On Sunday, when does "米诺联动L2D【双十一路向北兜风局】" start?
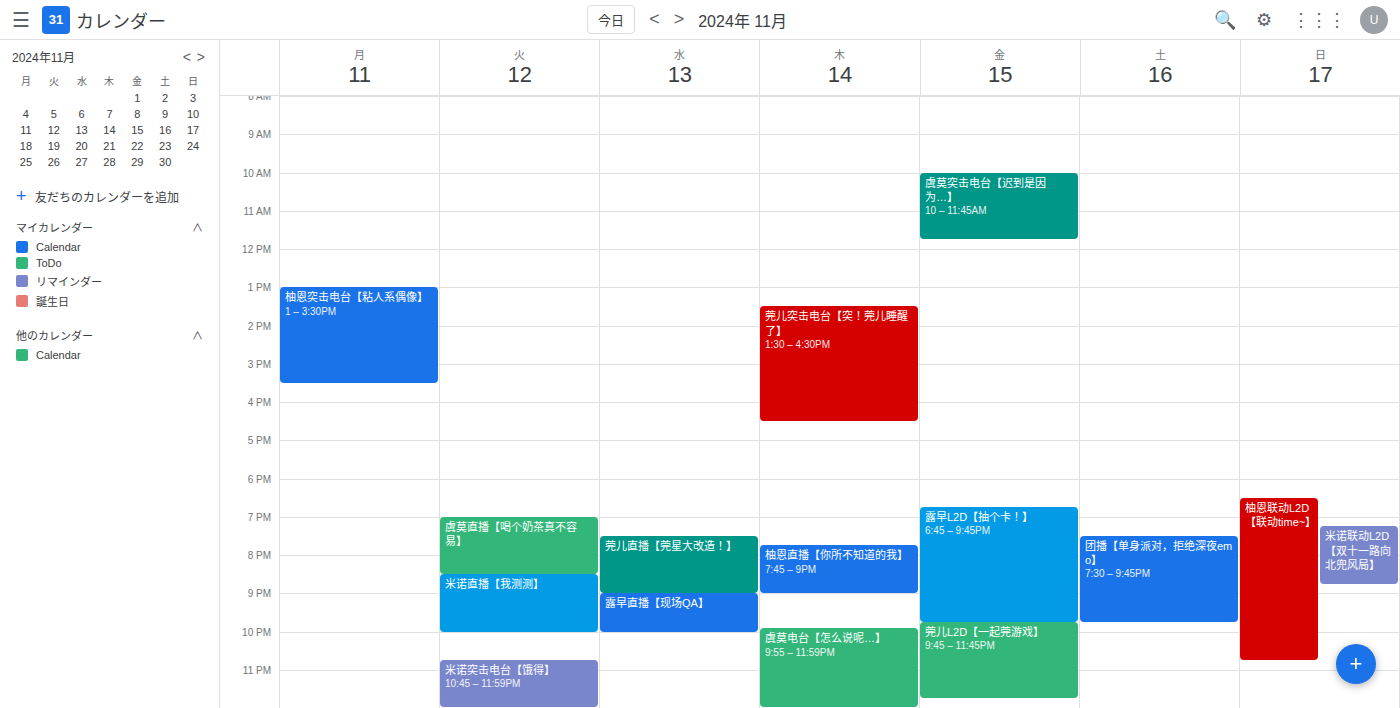
7:15 PM